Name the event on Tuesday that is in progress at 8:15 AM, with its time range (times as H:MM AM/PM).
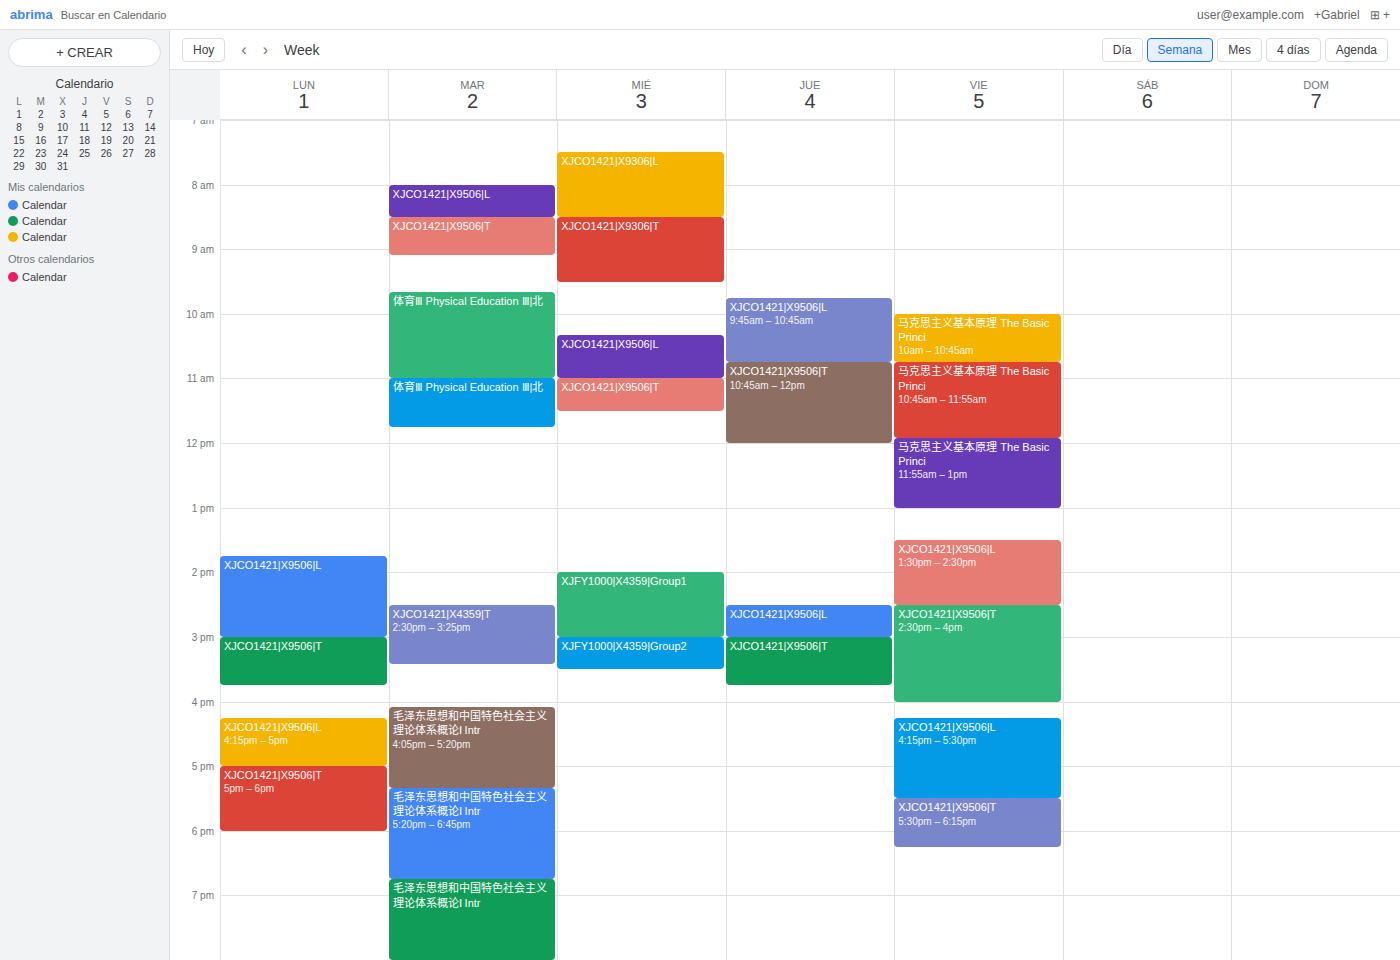
"XJCO1421|X9506|L", 8:00 AM to 8:30 AM